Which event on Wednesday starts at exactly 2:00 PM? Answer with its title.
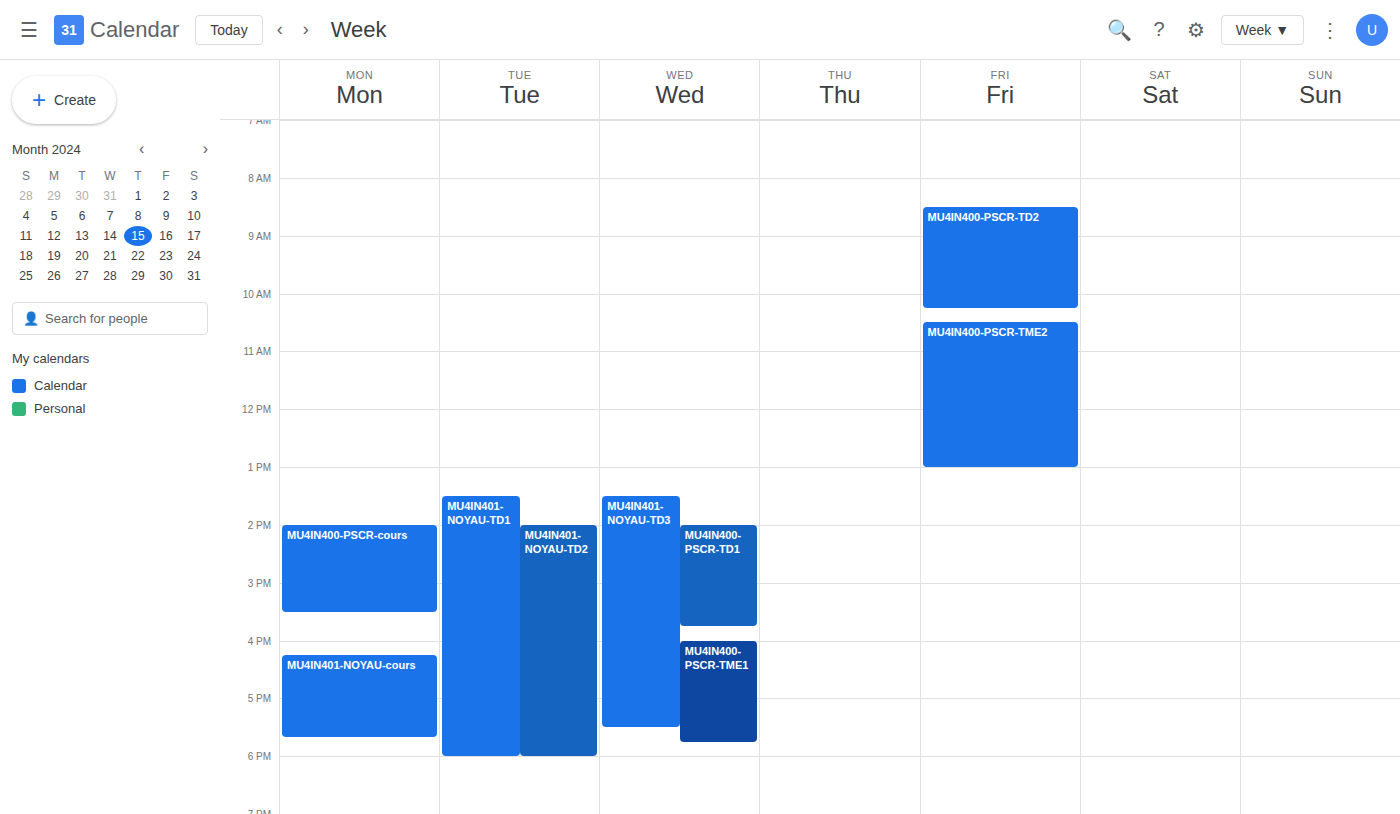
"MU4IN400-PSCR-TD1"